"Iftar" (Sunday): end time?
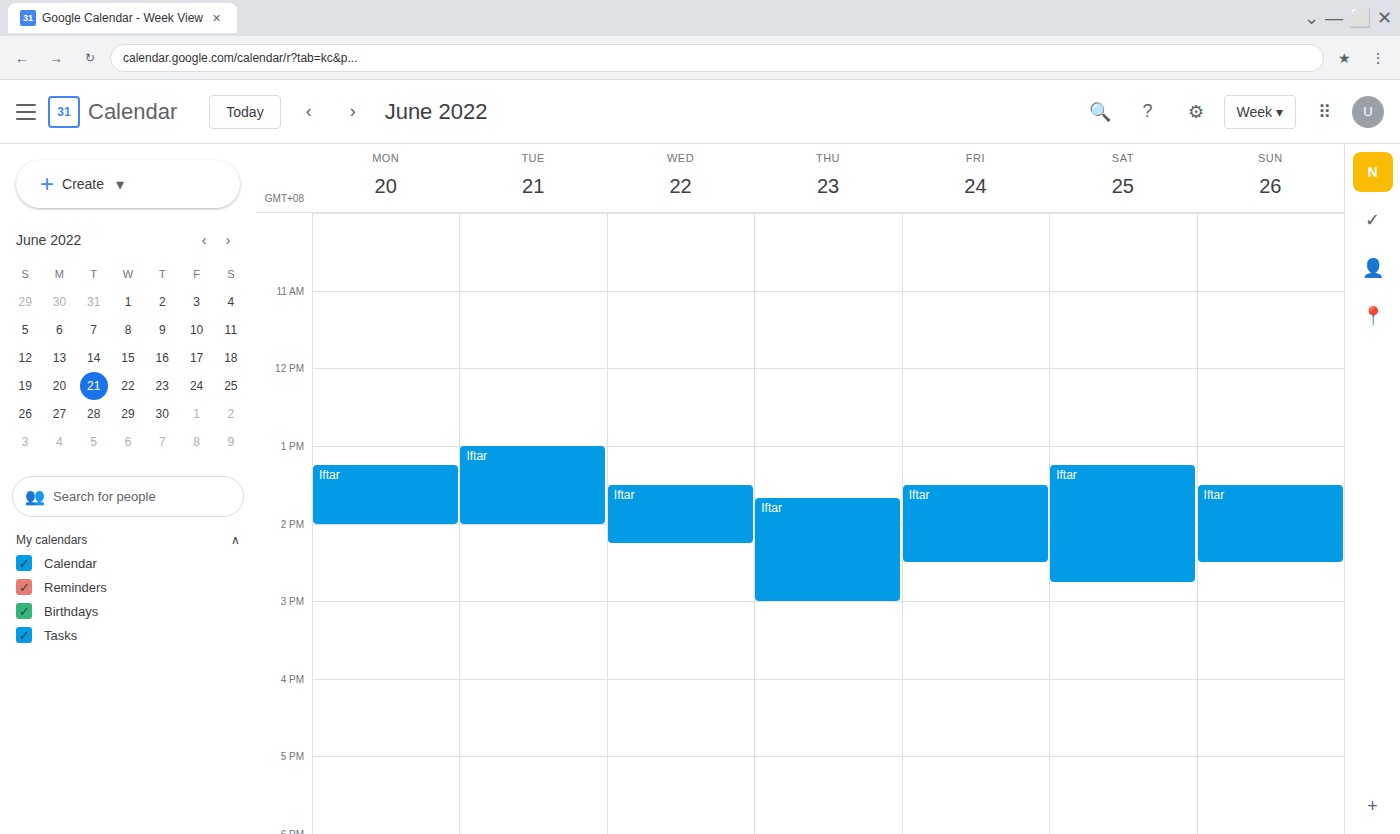
14:30